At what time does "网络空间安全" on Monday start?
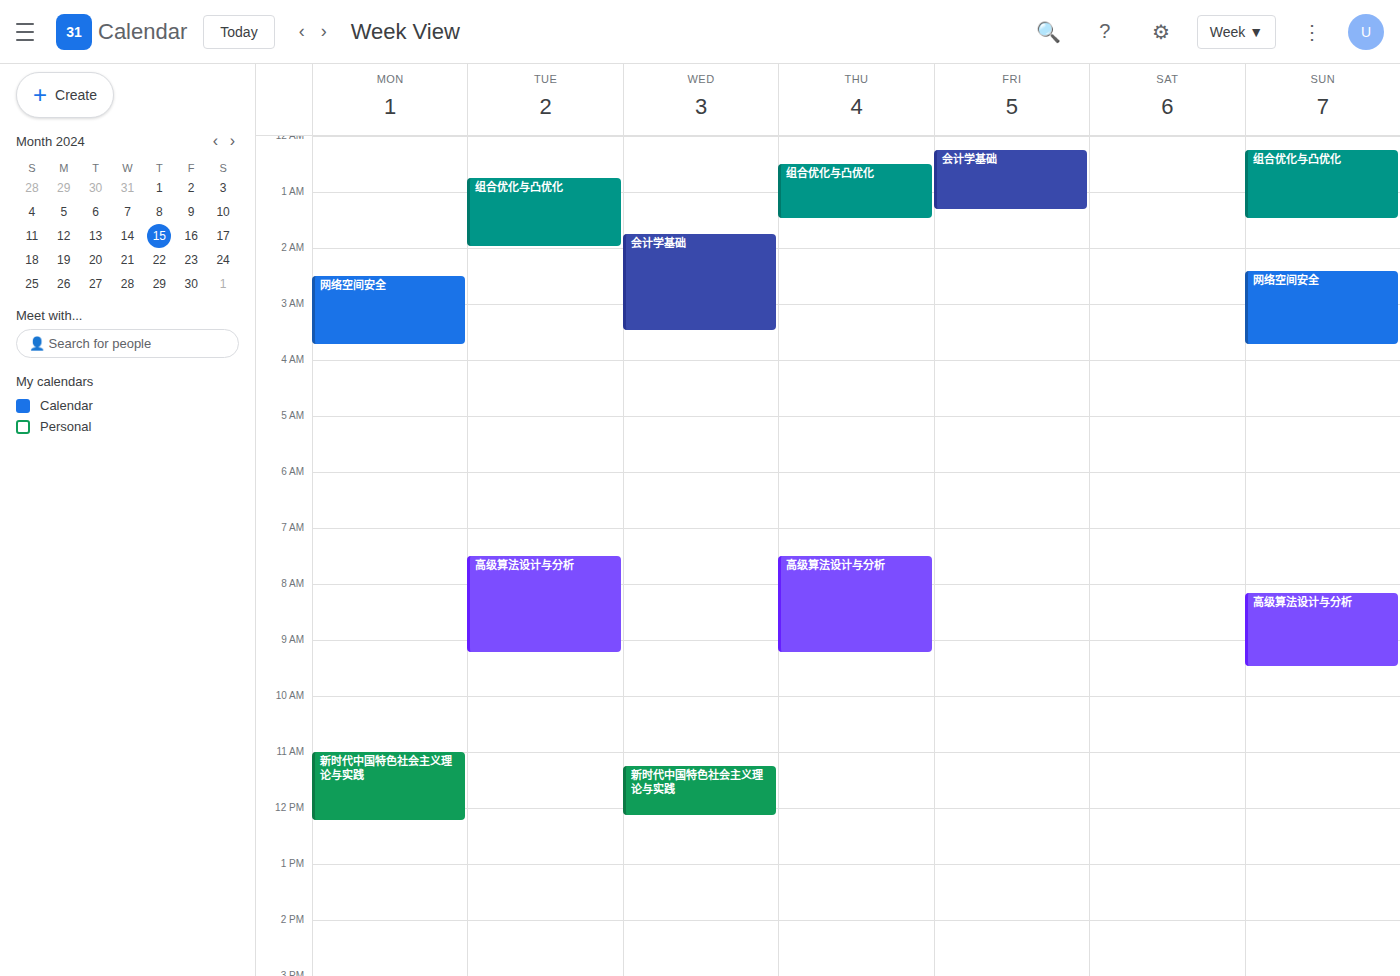
2:30 AM